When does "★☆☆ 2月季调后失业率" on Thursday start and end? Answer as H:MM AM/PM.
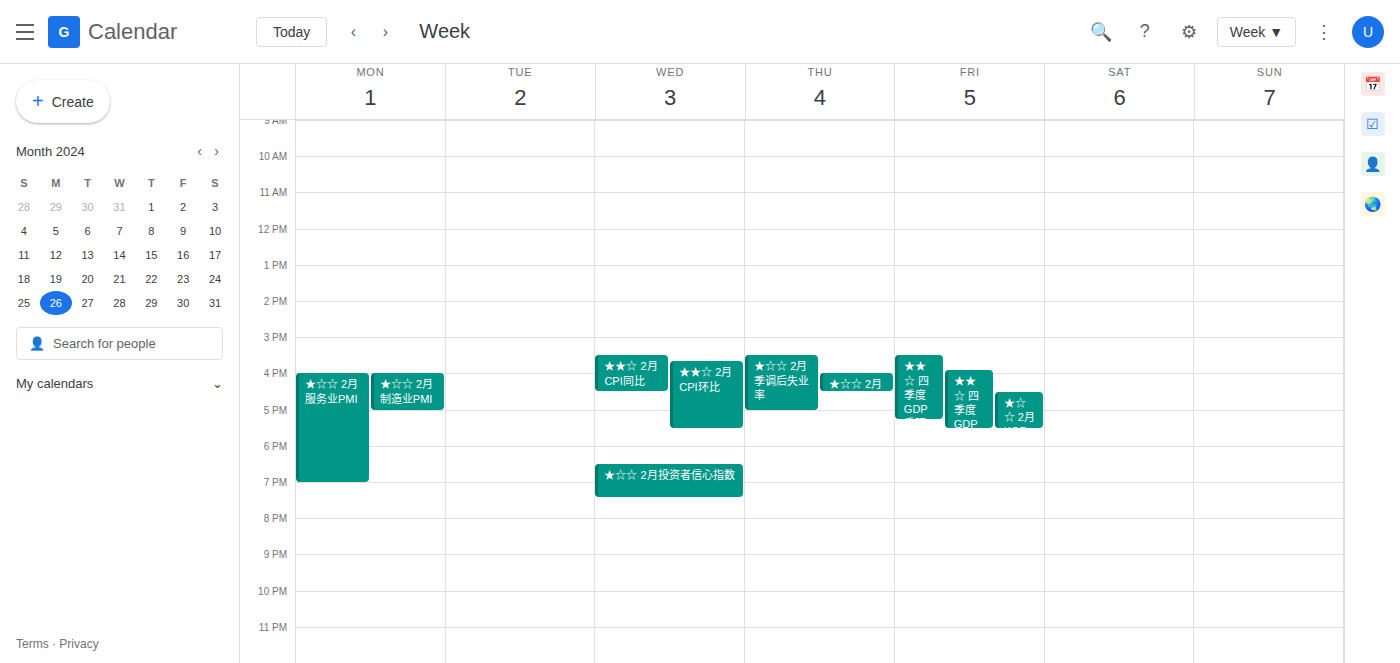
3:30 PM to 5:00 PM